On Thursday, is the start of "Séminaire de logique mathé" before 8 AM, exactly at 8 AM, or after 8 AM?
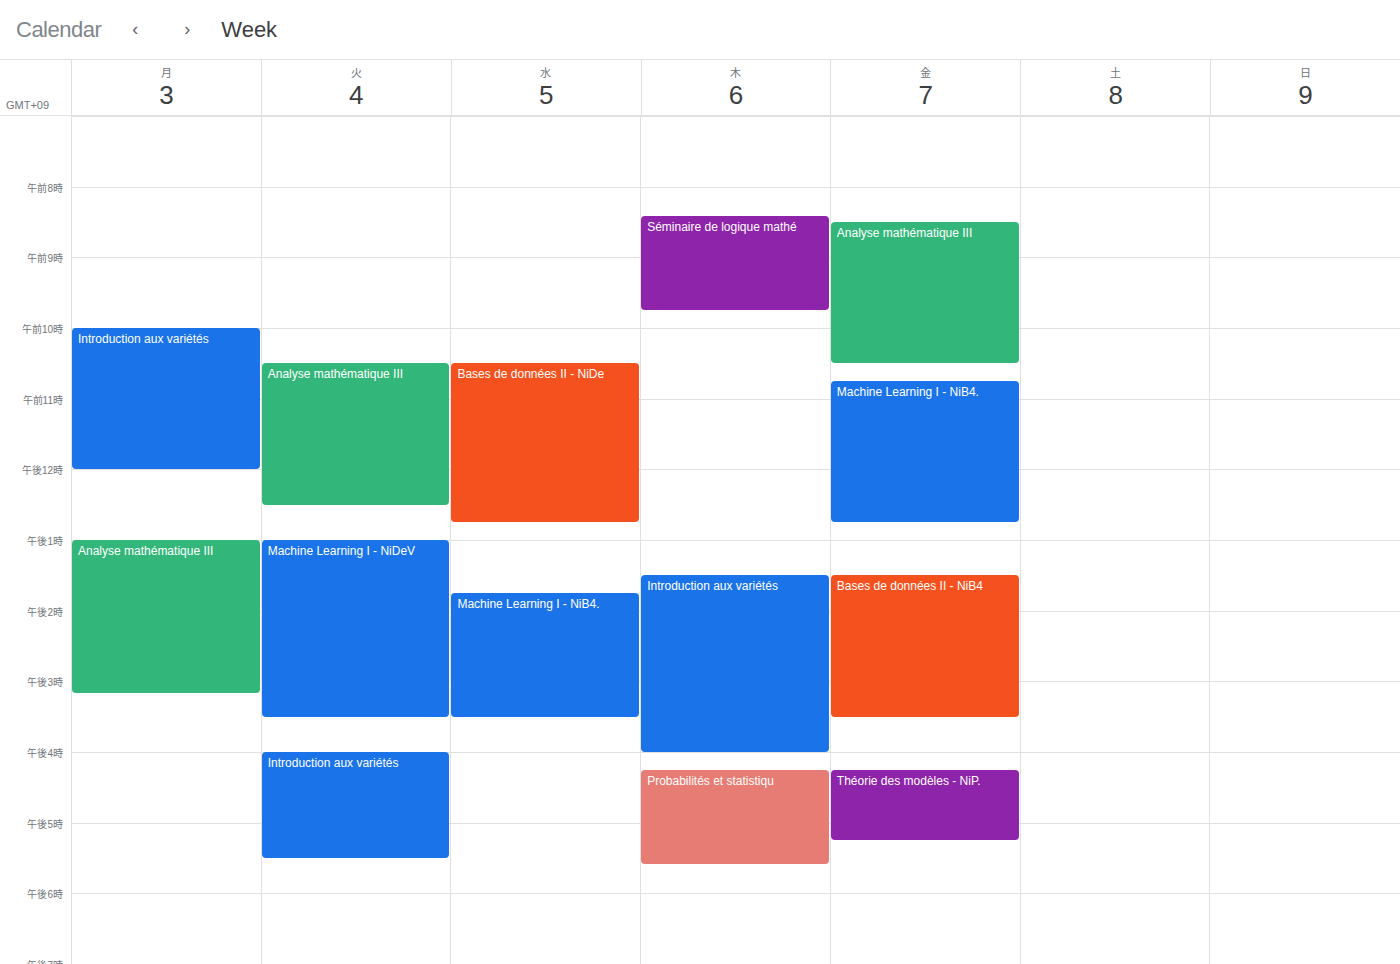
8:25 AM -- after 8 AM, 25 minutes below the 8 AM line.